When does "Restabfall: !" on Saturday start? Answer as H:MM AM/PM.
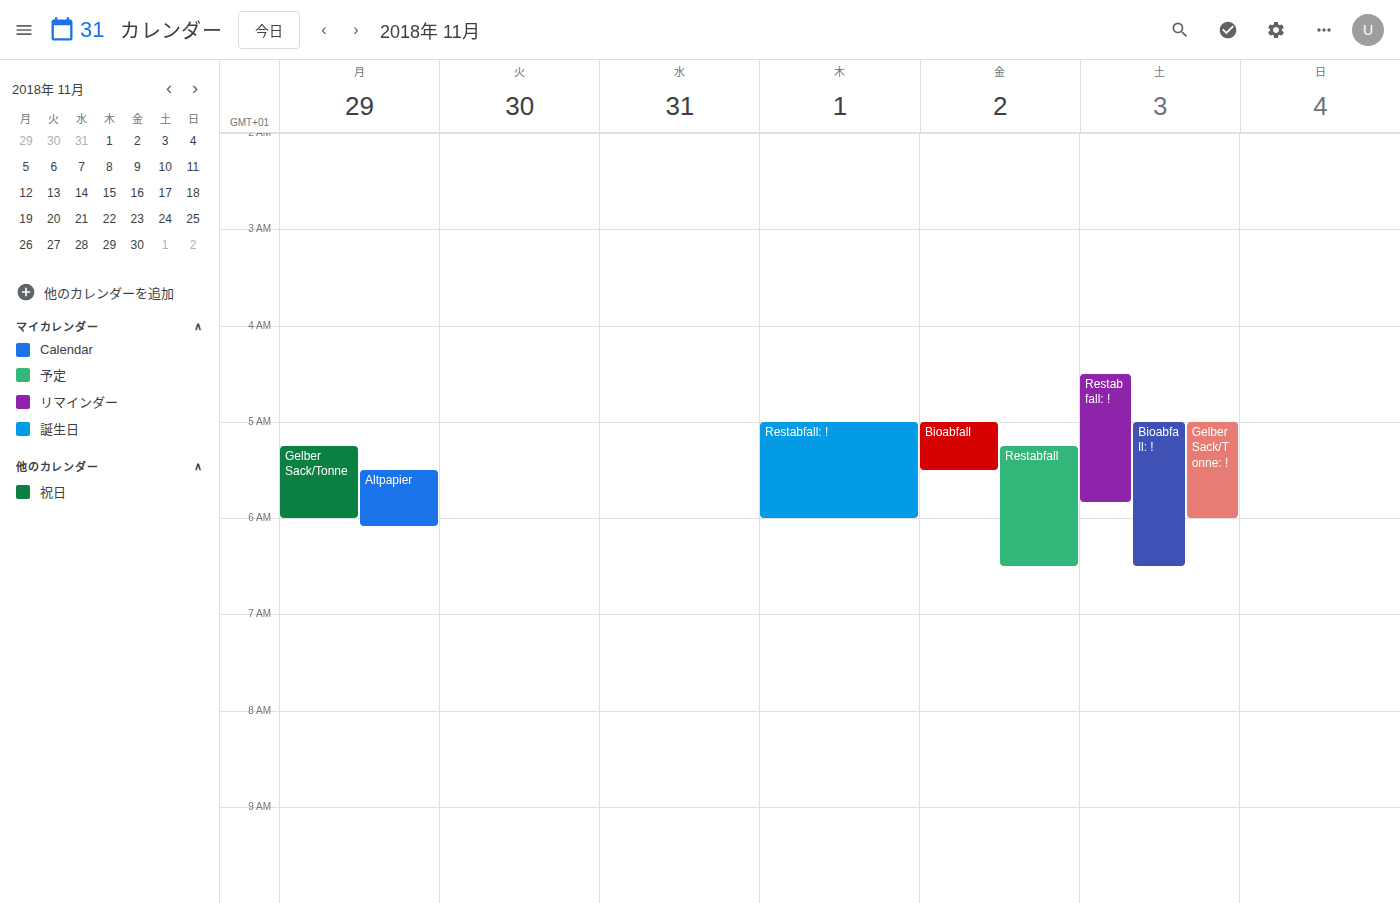
4:30 AM